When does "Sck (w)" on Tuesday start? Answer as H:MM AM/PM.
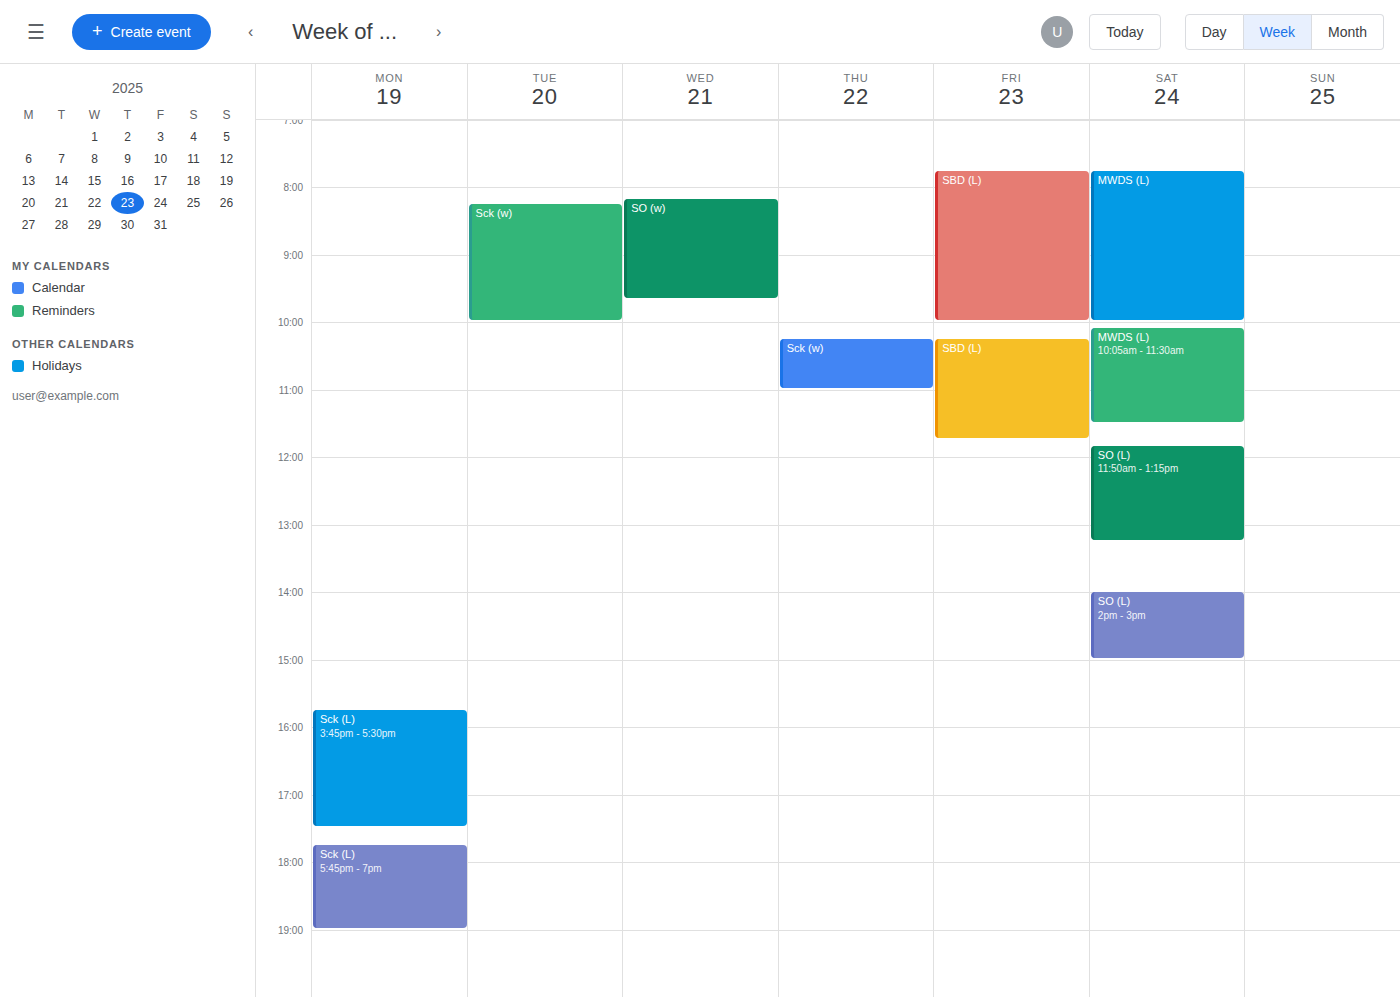
8:15 AM